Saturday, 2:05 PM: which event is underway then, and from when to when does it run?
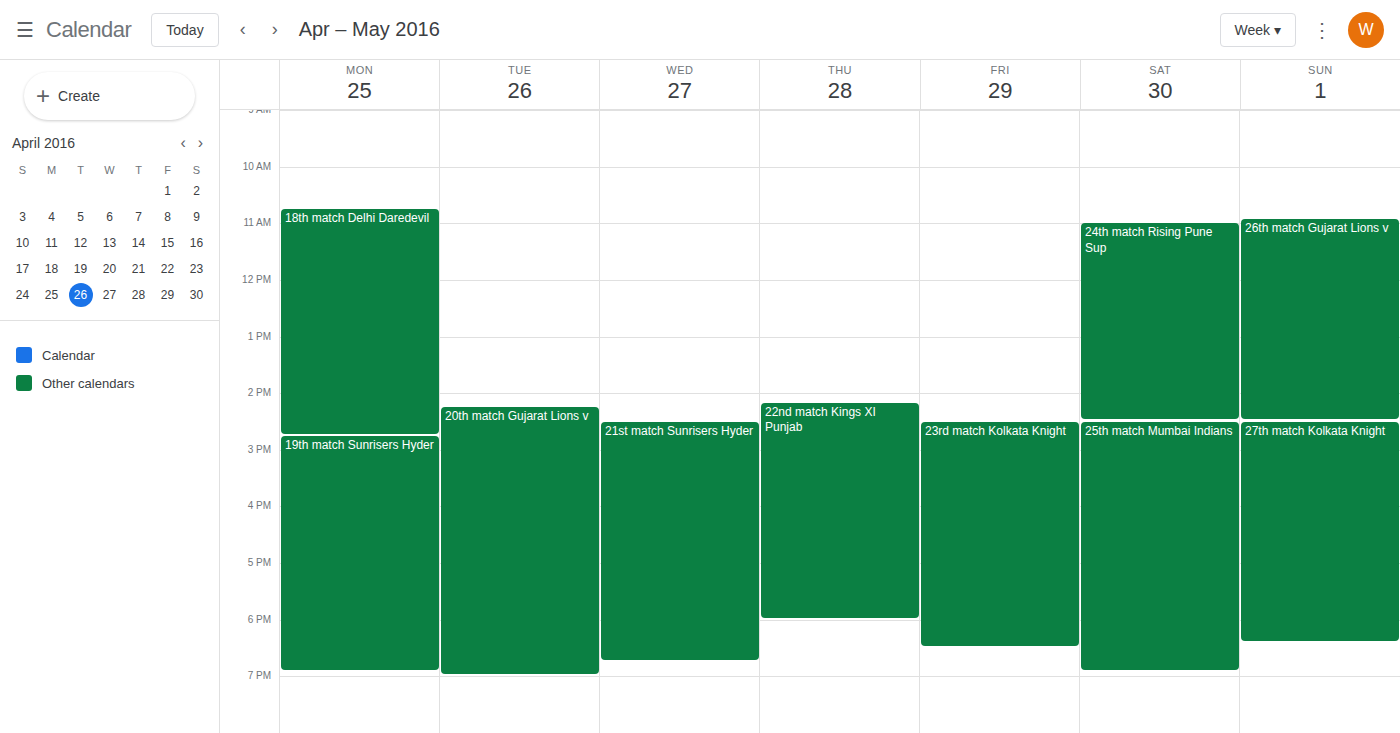
"24th match Rising Pune Sup", 11:00 AM to 2:30 PM